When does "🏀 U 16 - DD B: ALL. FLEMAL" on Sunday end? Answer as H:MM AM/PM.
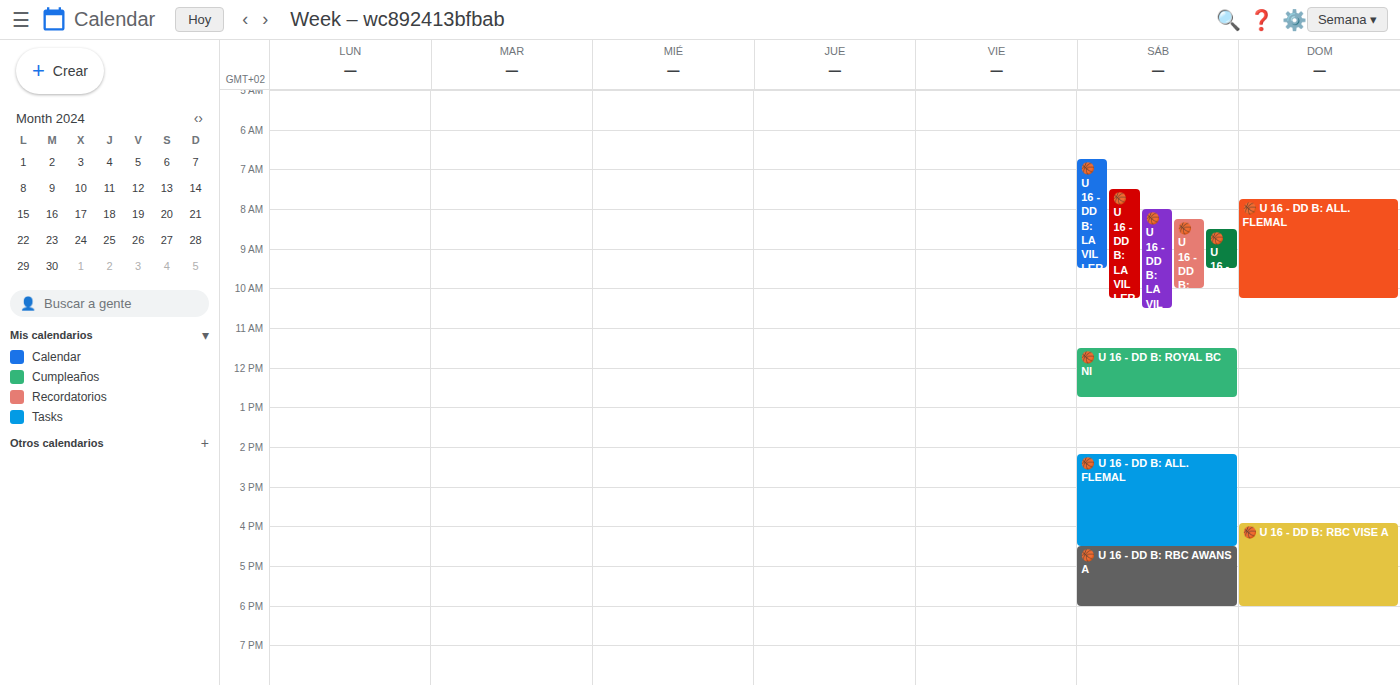
10:15 AM